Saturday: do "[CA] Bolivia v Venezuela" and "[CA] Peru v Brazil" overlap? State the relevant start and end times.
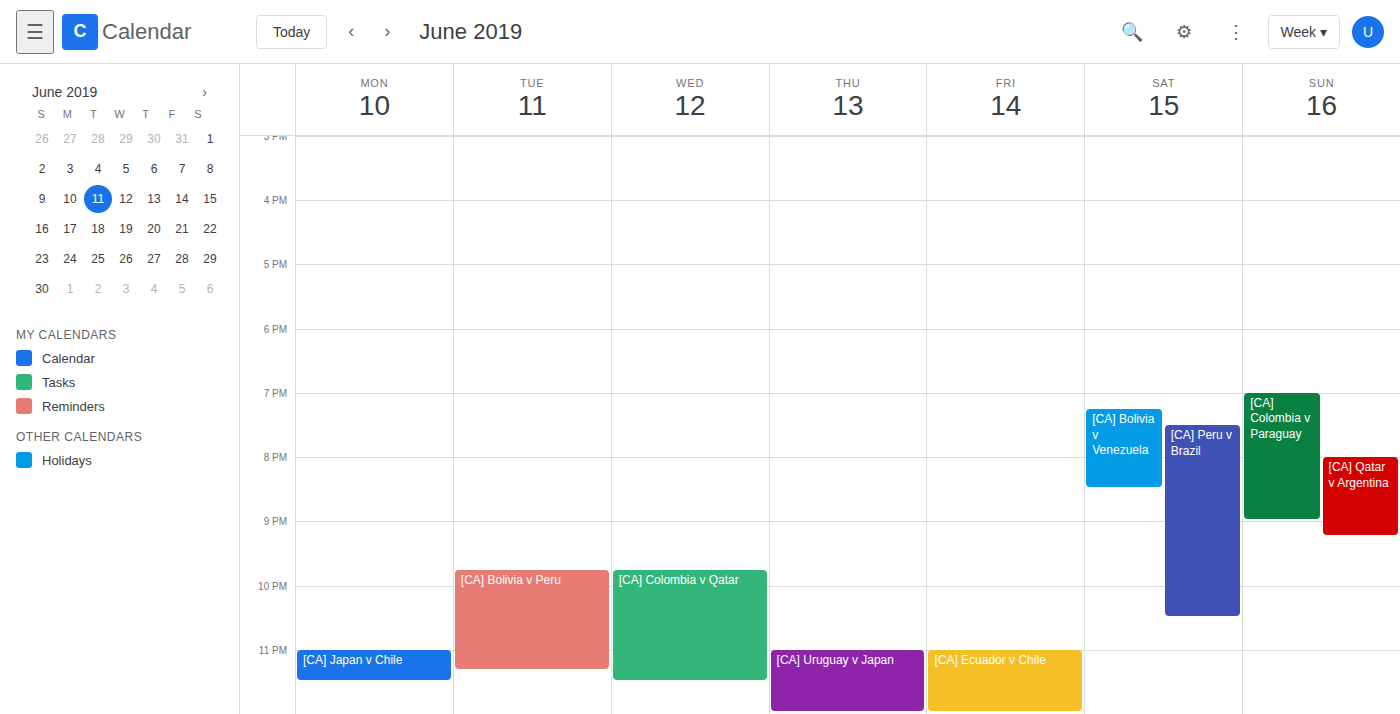
"[CA] Peru v Brazil" starts at 7:30 PM, before "[CA] Bolivia v Venezuela" ends at 8:30 PM -- they overlap.